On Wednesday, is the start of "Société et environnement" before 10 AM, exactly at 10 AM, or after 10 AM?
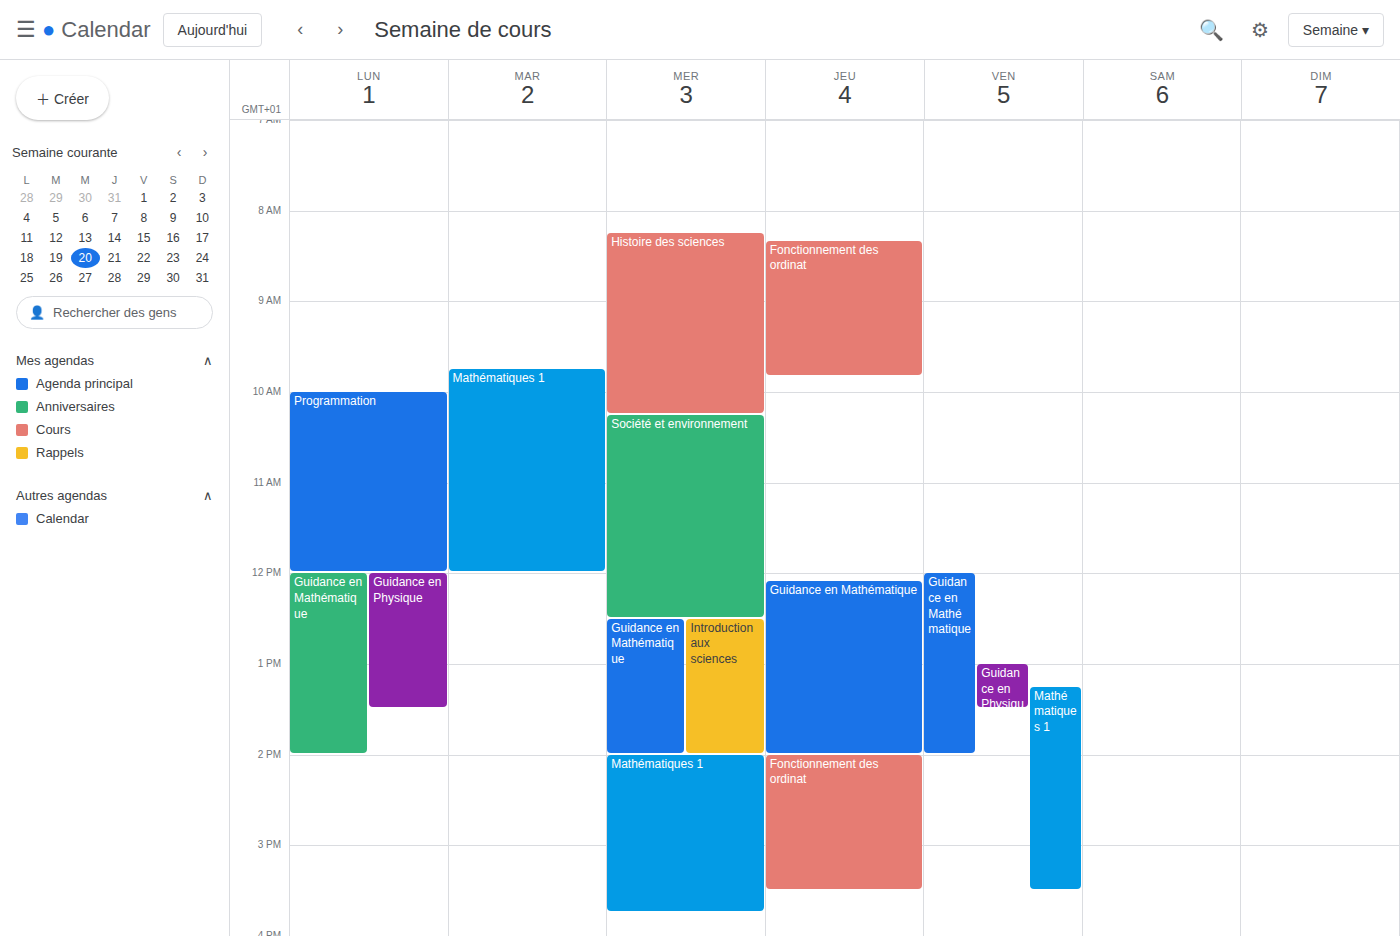
10:15 AM -- after 10 AM, 15 minutes below the 10 AM line.